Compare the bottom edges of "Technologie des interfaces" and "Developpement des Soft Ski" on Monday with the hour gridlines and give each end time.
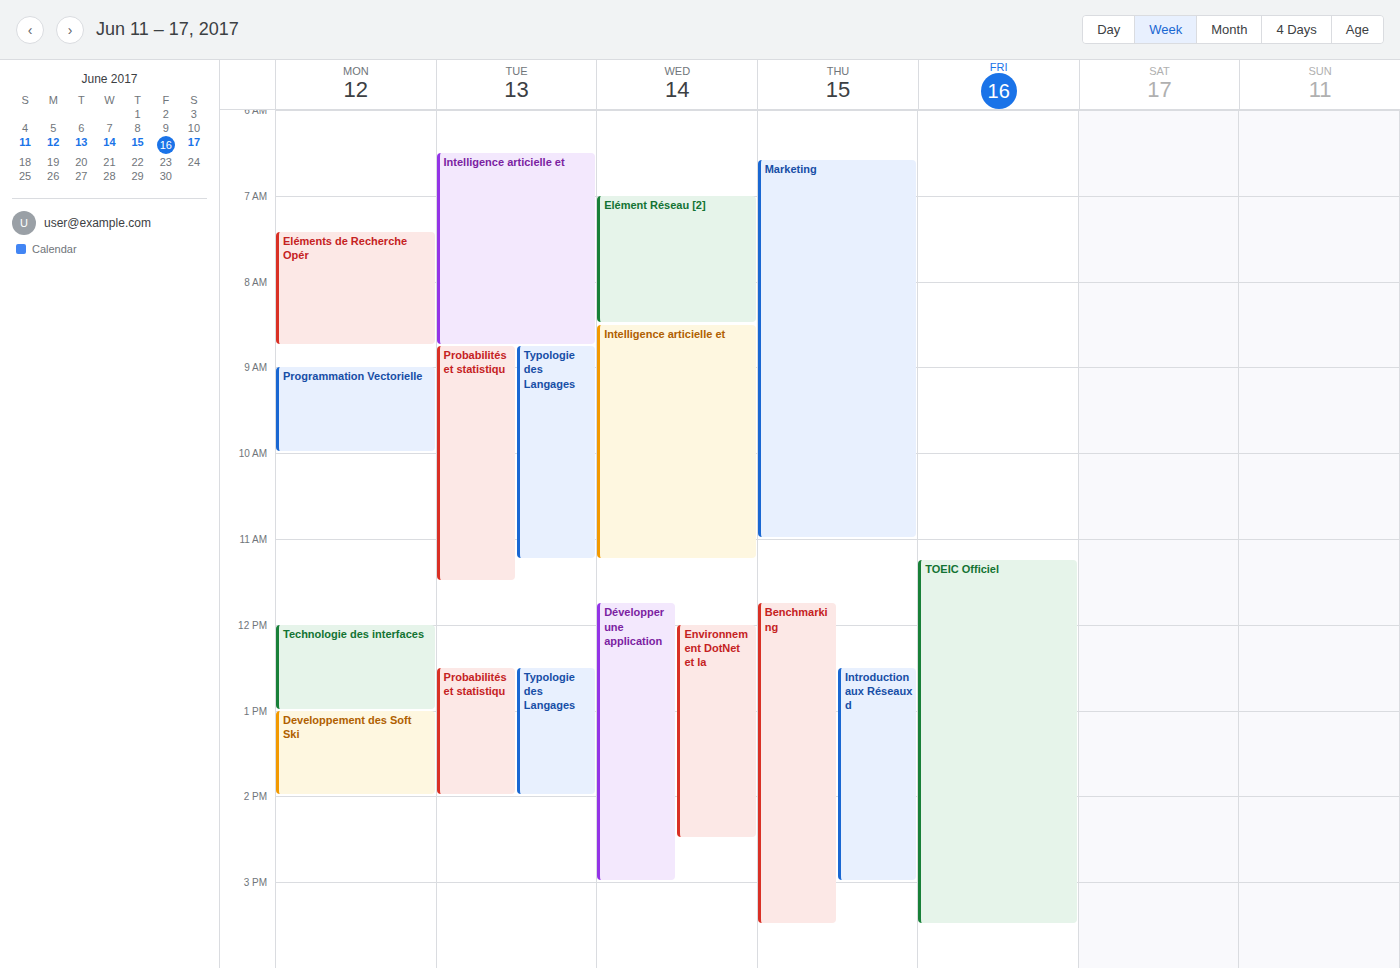
"Technologie des interfaces": 1:00 PM, exactly on the 1 PM line. "Developpement des Soft Ski": 2:00 PM, exactly on the 2 PM line.